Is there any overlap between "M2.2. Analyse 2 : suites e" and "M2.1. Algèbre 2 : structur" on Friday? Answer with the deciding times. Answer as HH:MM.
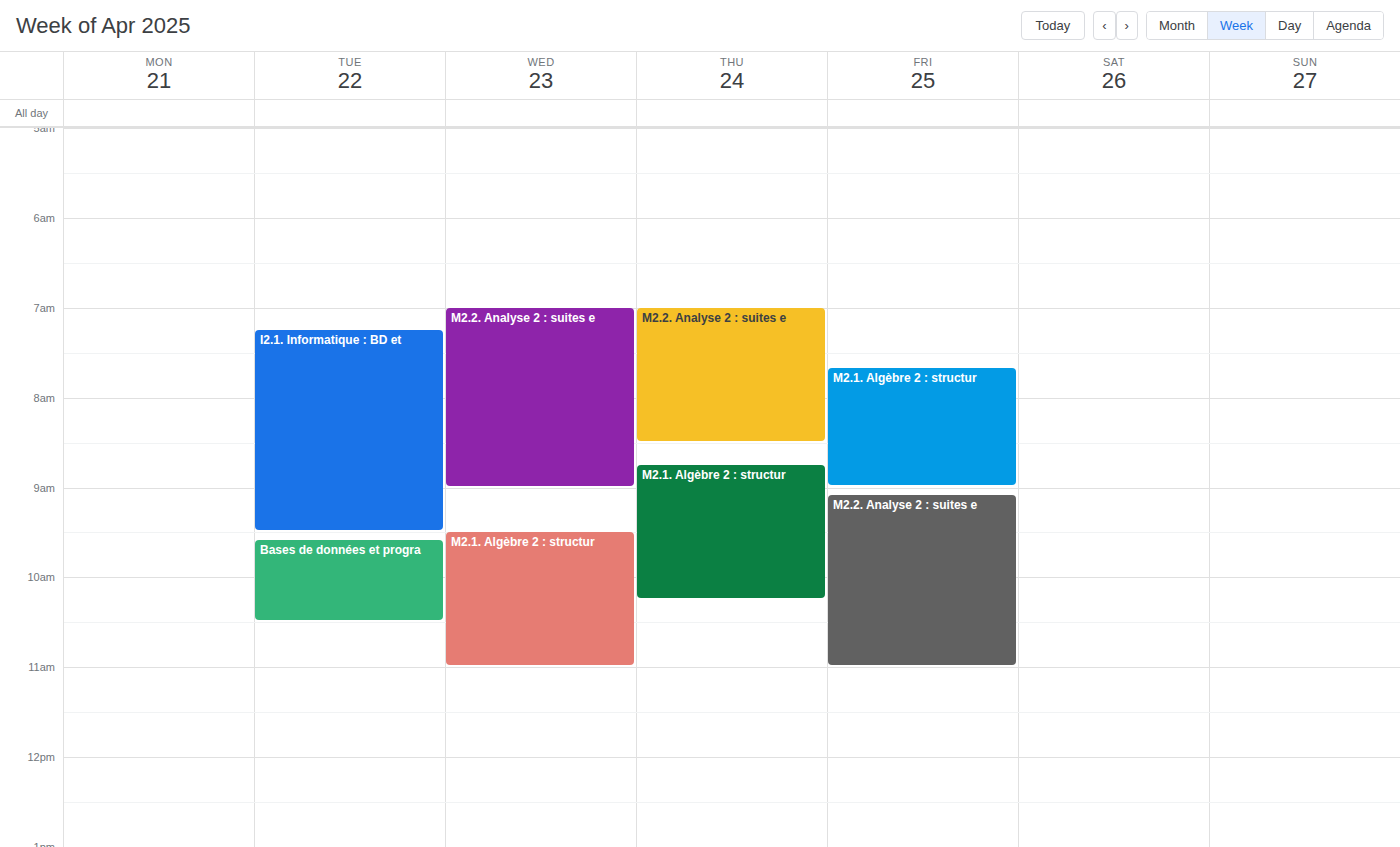
"M2.1. Algèbre 2 : structur" ends at 09:00 and "M2.2. Analyse 2 : suites e" starts at 09:05 -- no overlap.